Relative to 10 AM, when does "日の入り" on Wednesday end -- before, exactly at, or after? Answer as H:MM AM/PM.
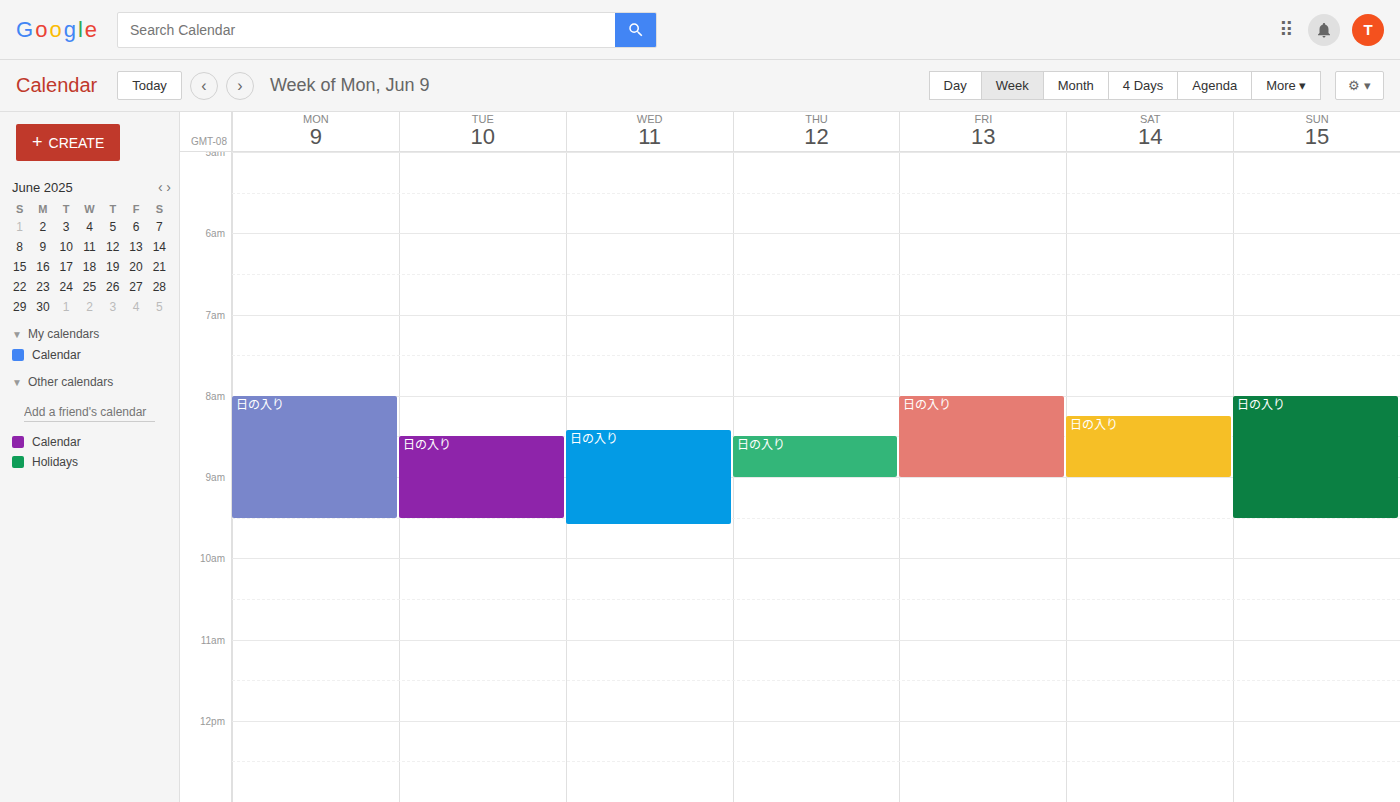
9:35 AM -- before 10 AM, 25 minutes above the 10 AM line.